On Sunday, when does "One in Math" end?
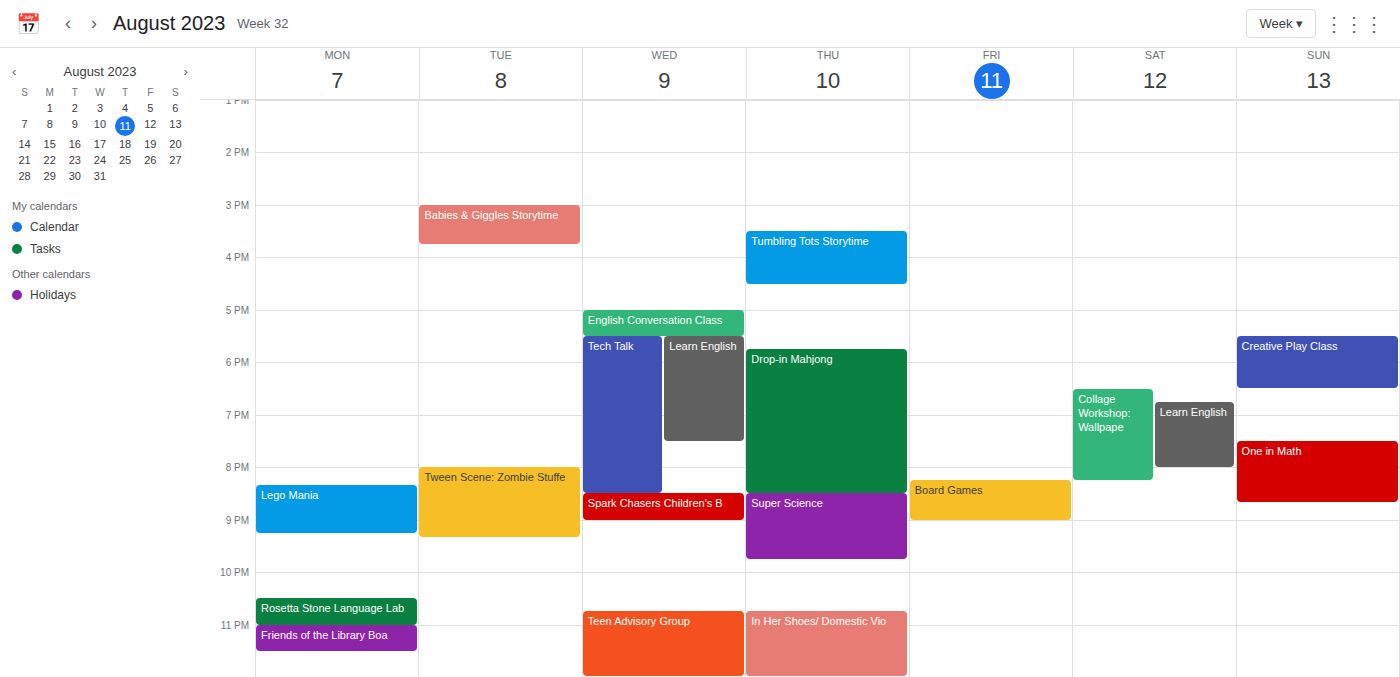
20:40